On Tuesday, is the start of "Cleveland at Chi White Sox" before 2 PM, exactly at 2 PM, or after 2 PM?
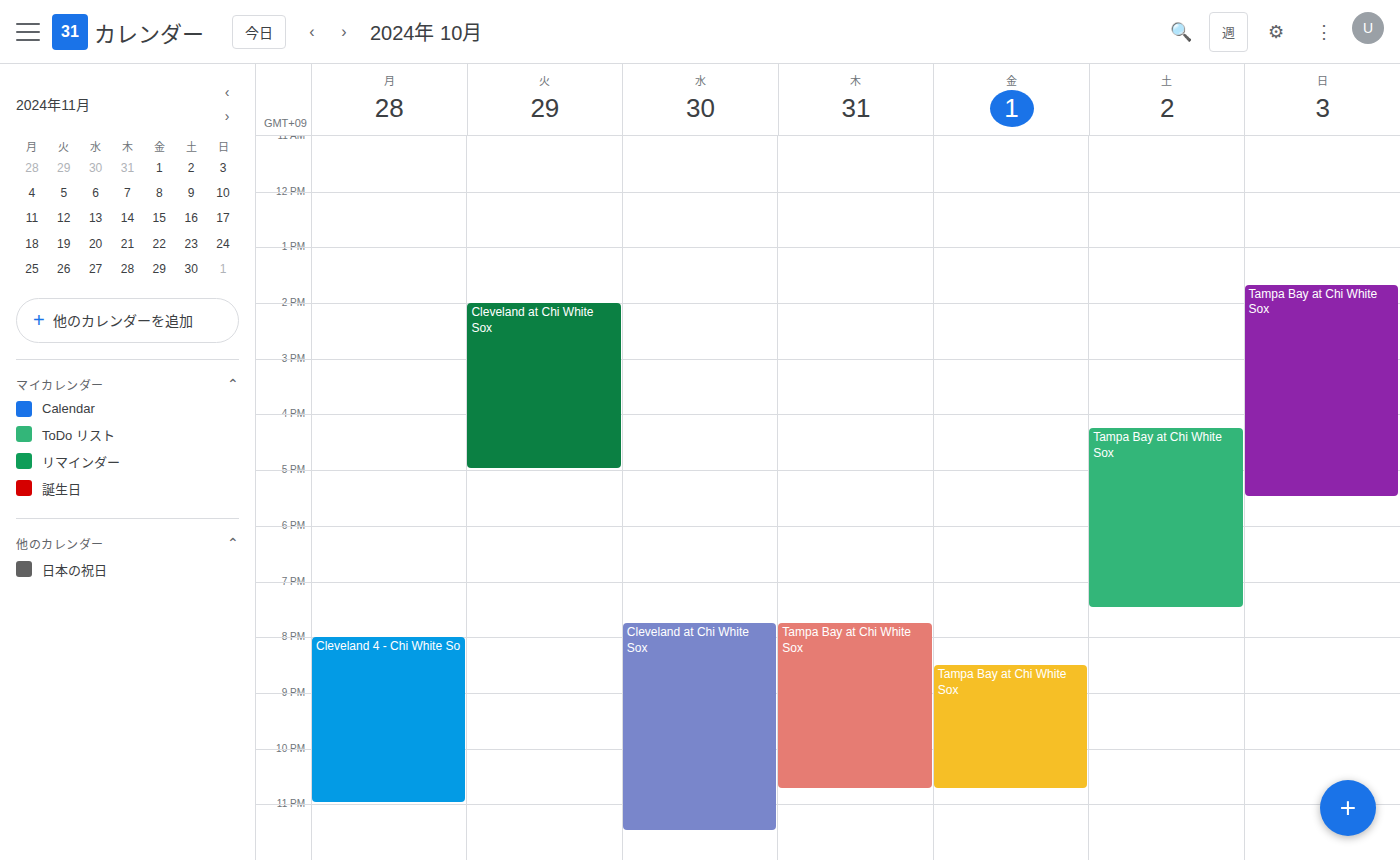
2:00 PM -- exactly at 2 PM, on the 2 PM line.